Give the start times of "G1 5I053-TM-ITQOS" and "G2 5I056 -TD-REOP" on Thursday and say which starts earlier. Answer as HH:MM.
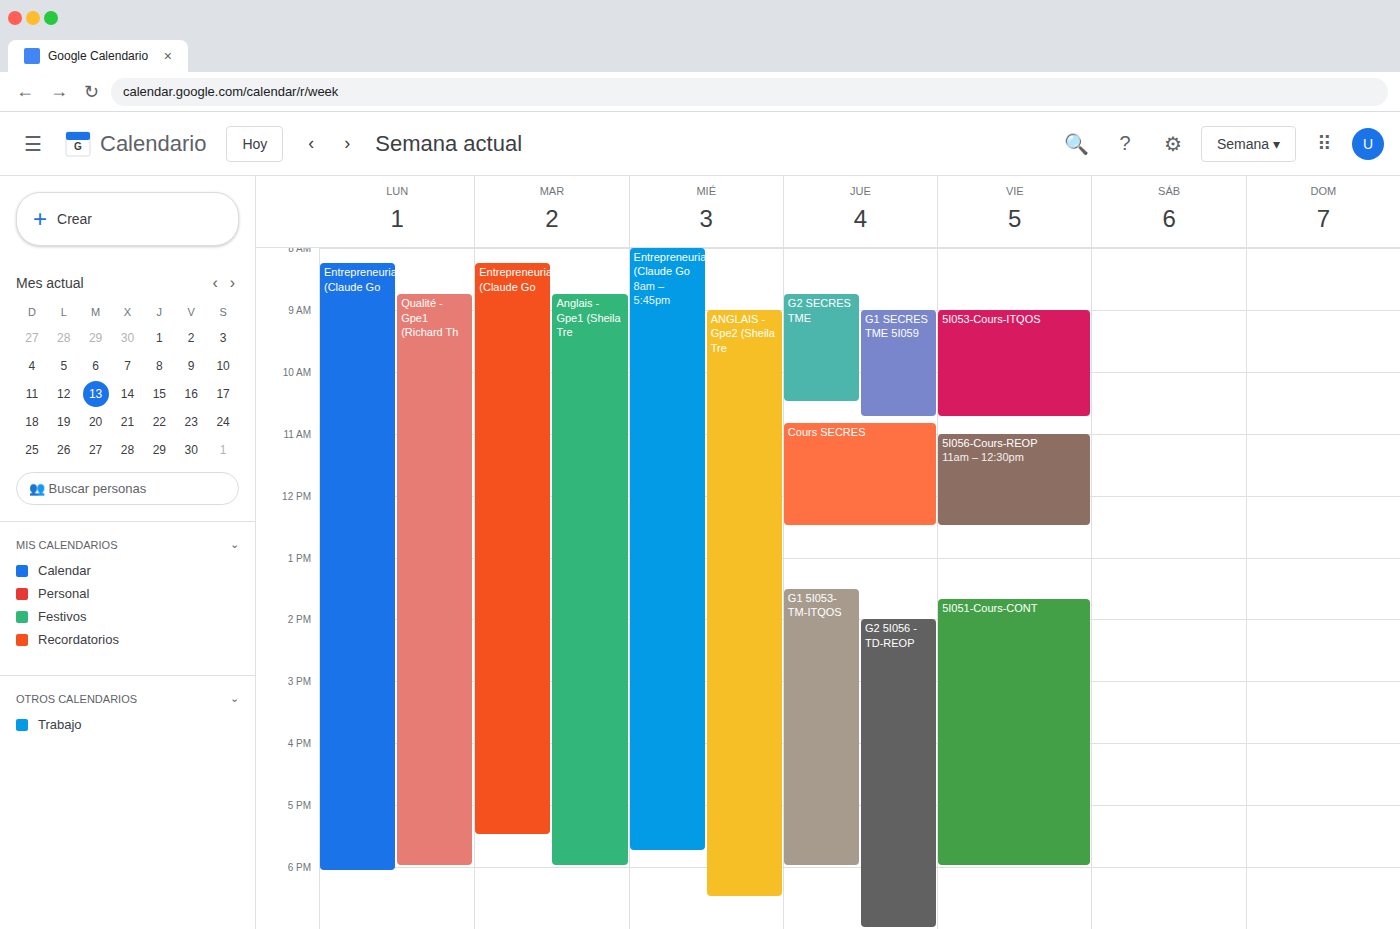
"G1 5I053-TM-ITQOS" 13:30; "G2 5I056 -TD-REOP" 14:00.